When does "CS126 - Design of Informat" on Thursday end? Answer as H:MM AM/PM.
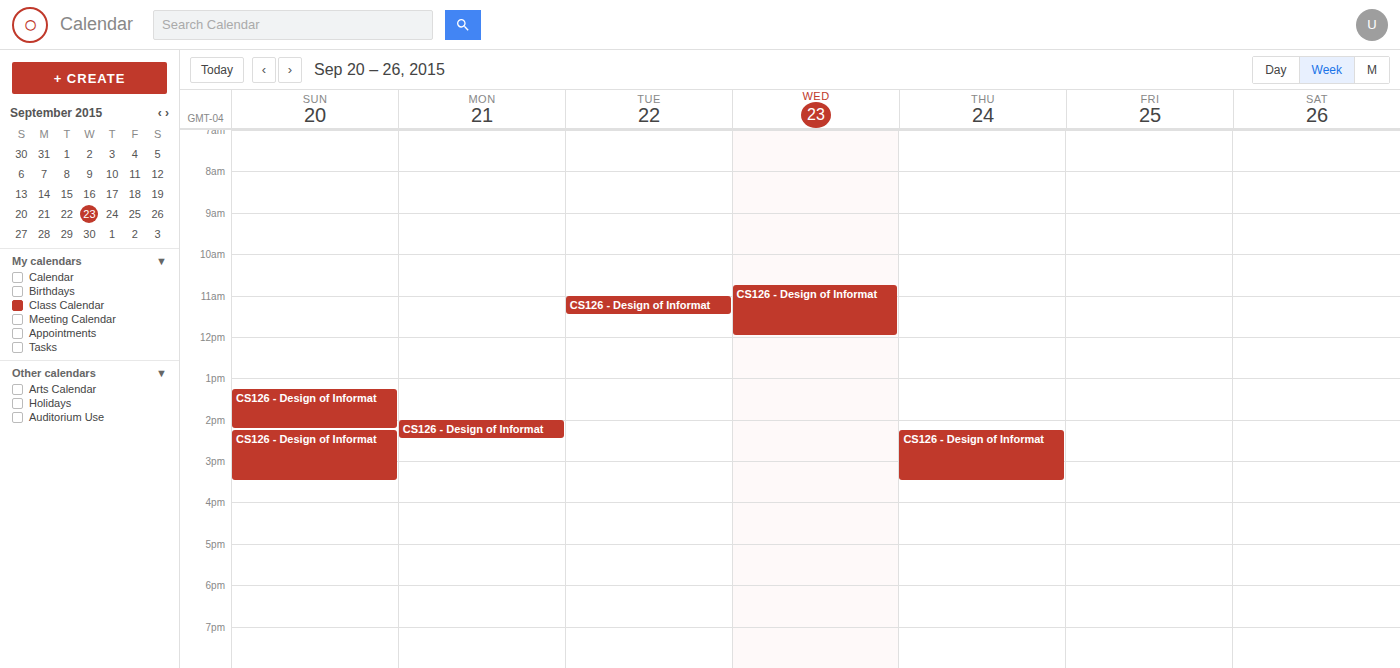
3:30 PM